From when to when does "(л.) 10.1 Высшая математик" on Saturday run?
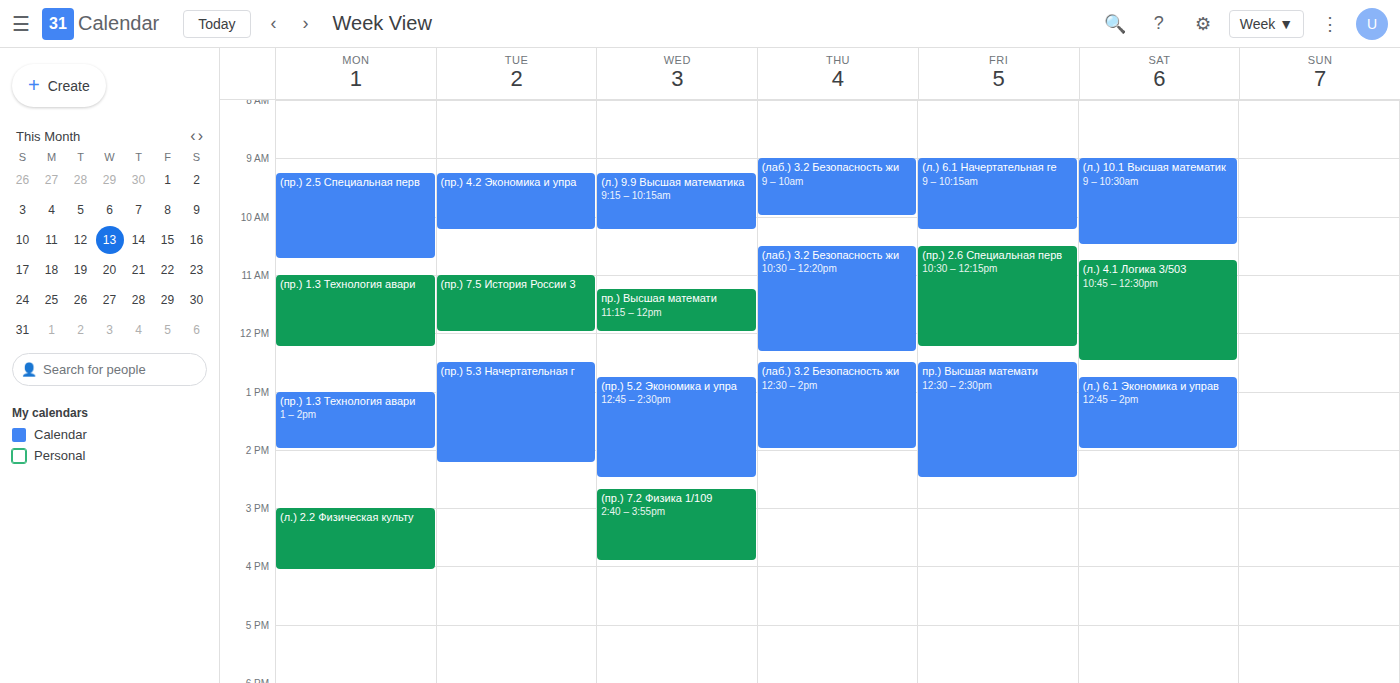
9:00 AM to 10:30 AM